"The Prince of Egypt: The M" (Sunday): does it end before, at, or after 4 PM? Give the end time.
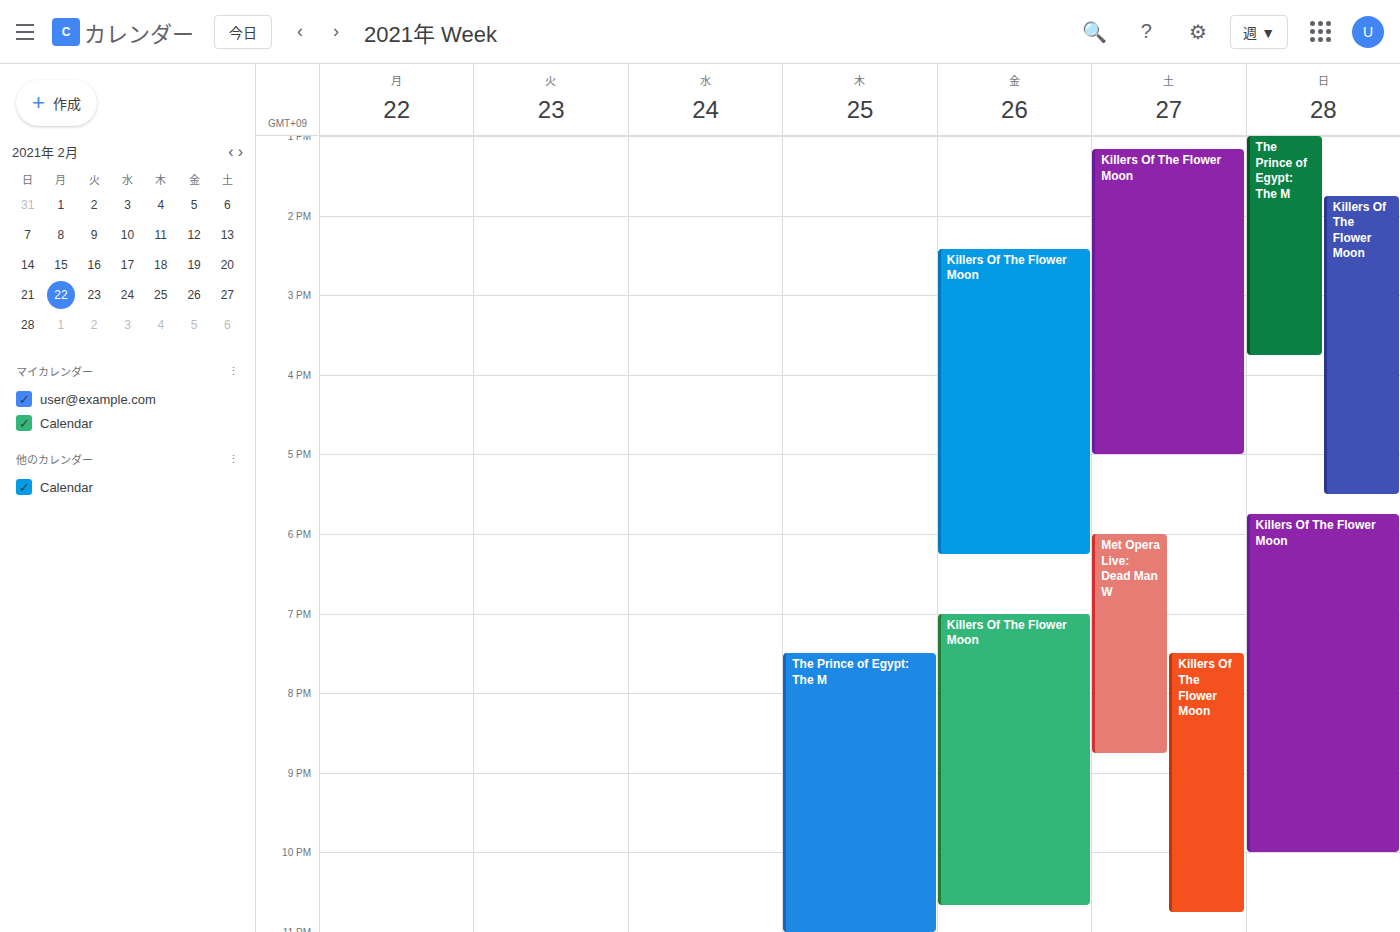
3:45 PM -- before 4 PM, 15 minutes above the 4 PM line.